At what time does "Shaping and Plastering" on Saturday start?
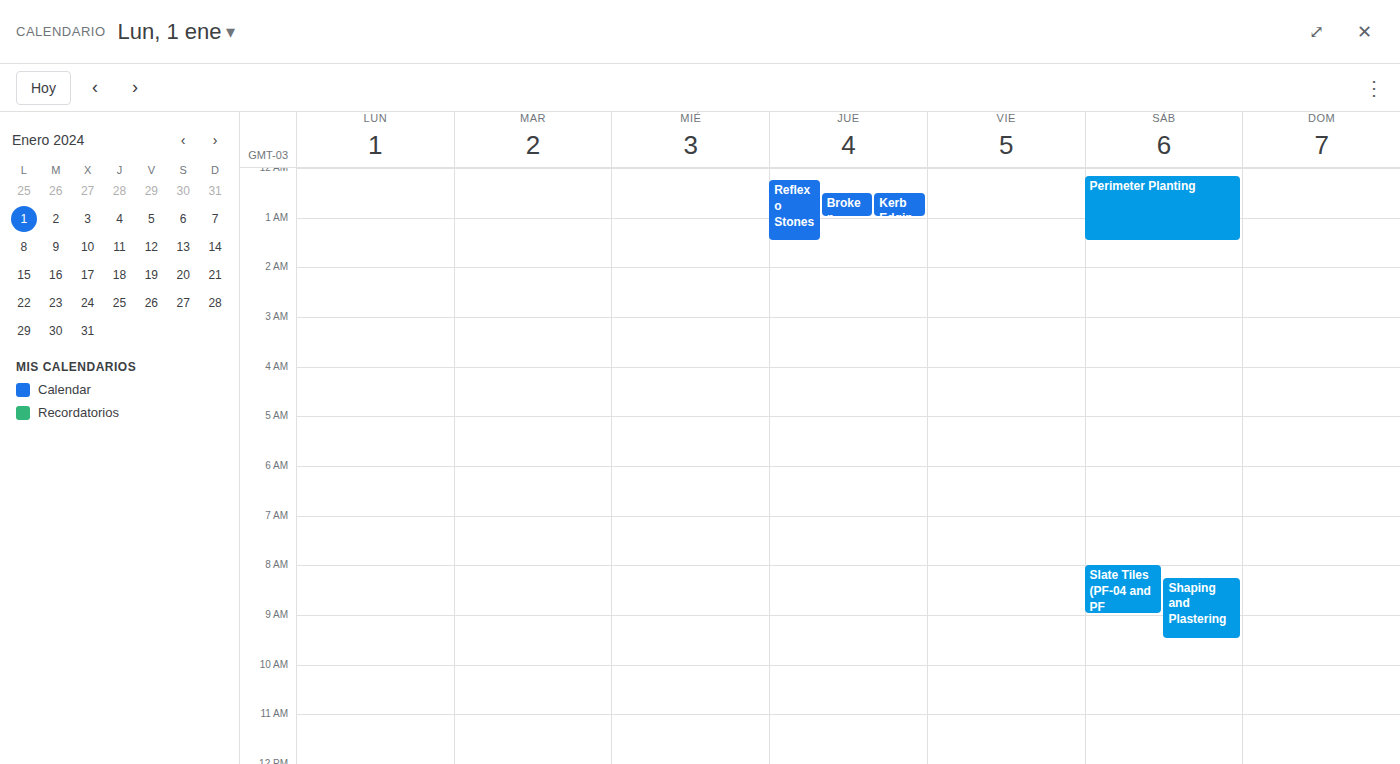
8:15 AM